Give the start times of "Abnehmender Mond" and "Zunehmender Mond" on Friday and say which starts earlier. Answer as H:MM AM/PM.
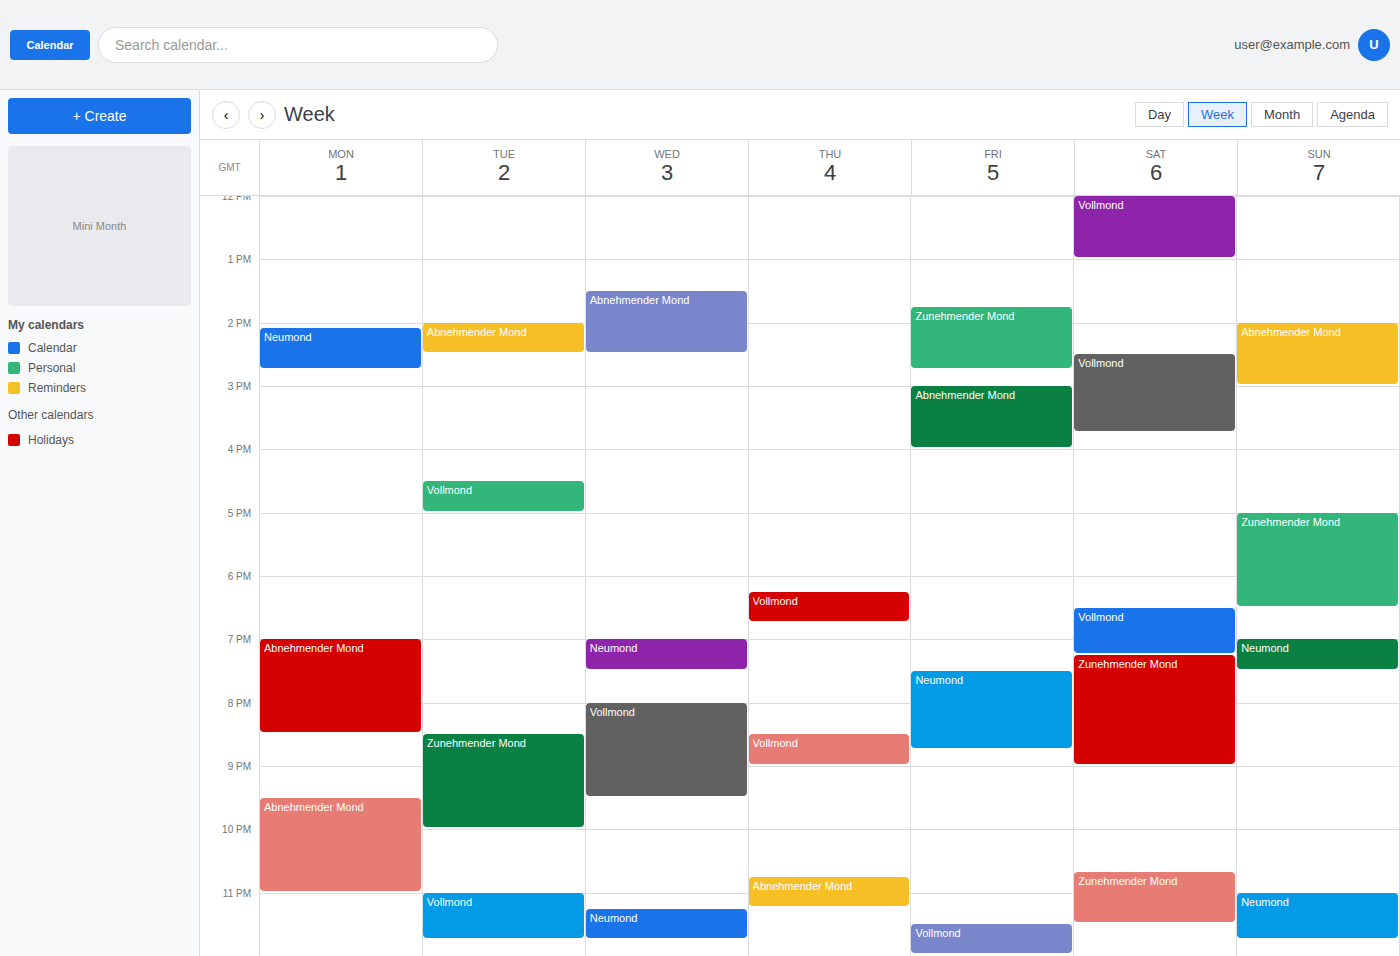
"Zunehmender Mond" 1:45 PM; "Abnehmender Mond" 3:00 PM.